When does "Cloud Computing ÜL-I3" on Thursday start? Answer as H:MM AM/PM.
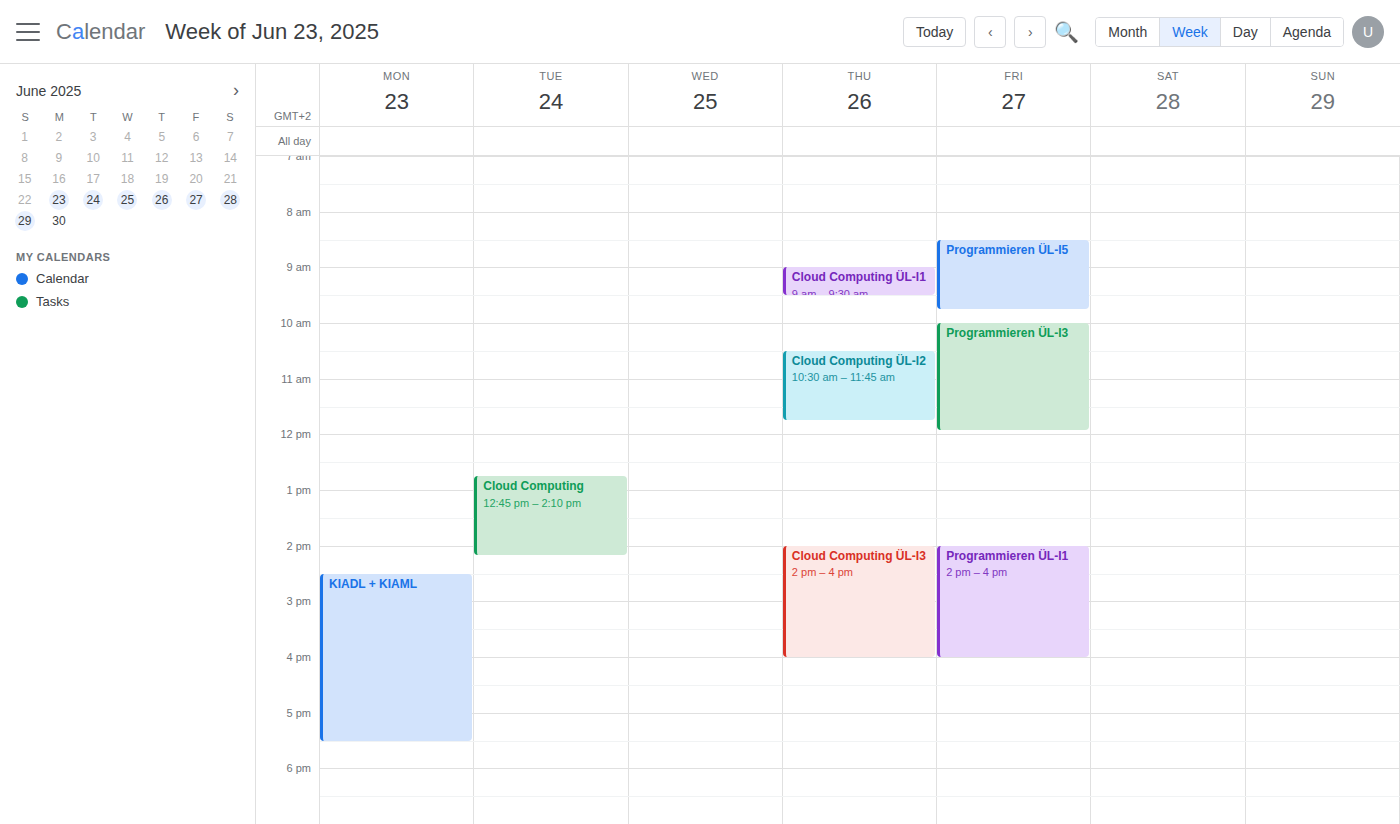
2:00 PM